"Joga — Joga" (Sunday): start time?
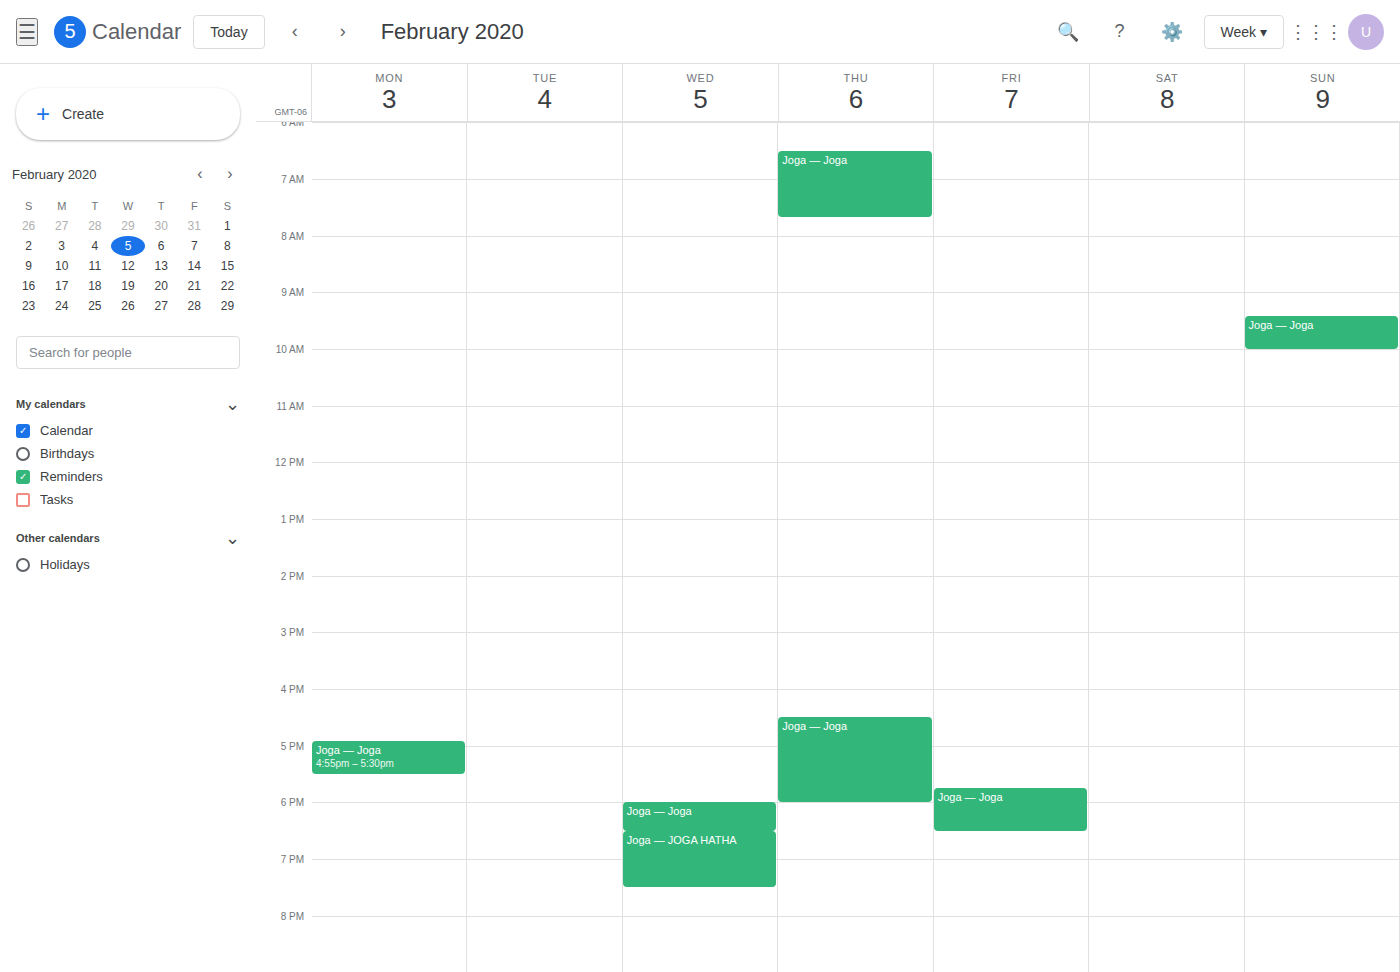
9:25 AM